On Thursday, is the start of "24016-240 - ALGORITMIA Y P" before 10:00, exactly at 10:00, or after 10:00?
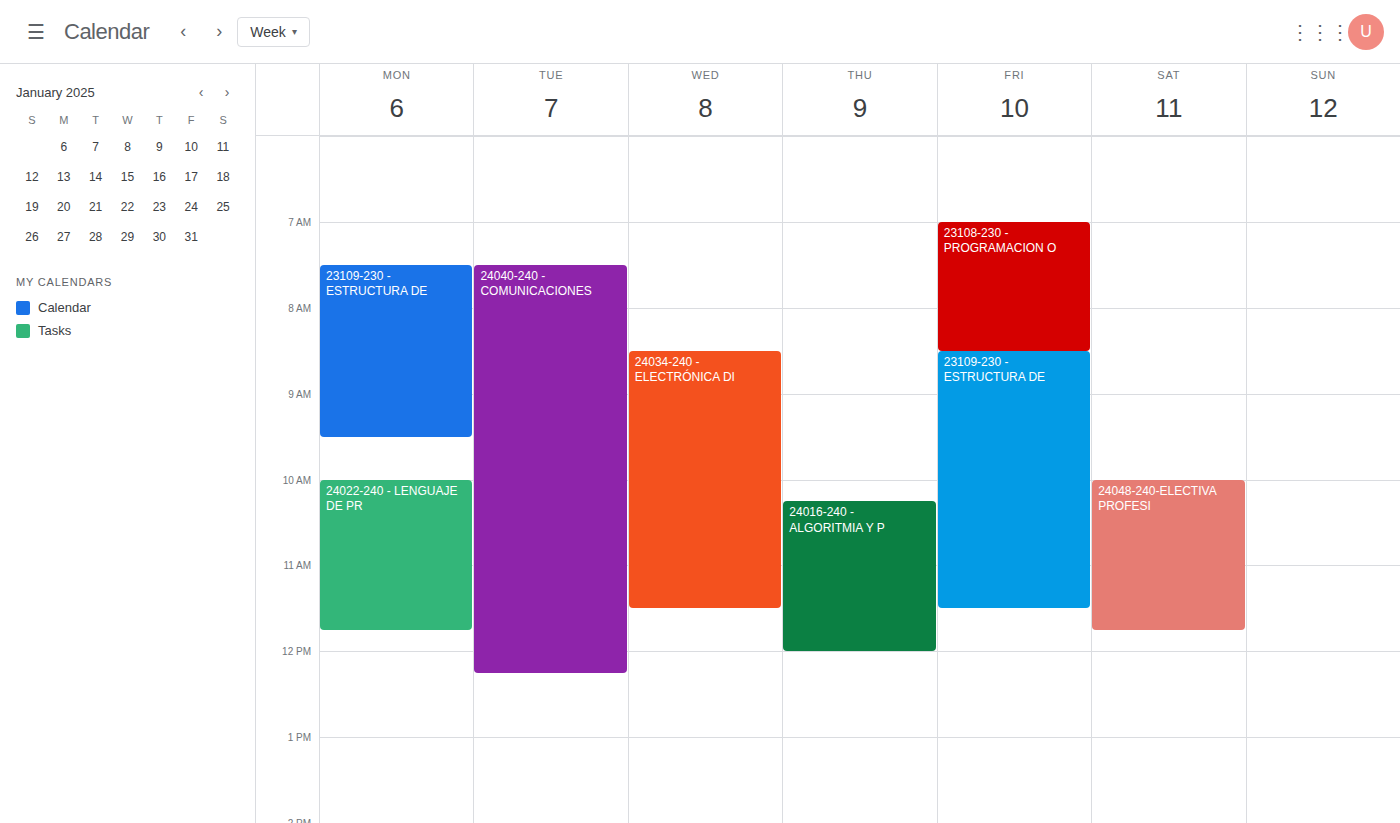
10:15 -- after 10:00, 15 minutes below the 10:00 line.